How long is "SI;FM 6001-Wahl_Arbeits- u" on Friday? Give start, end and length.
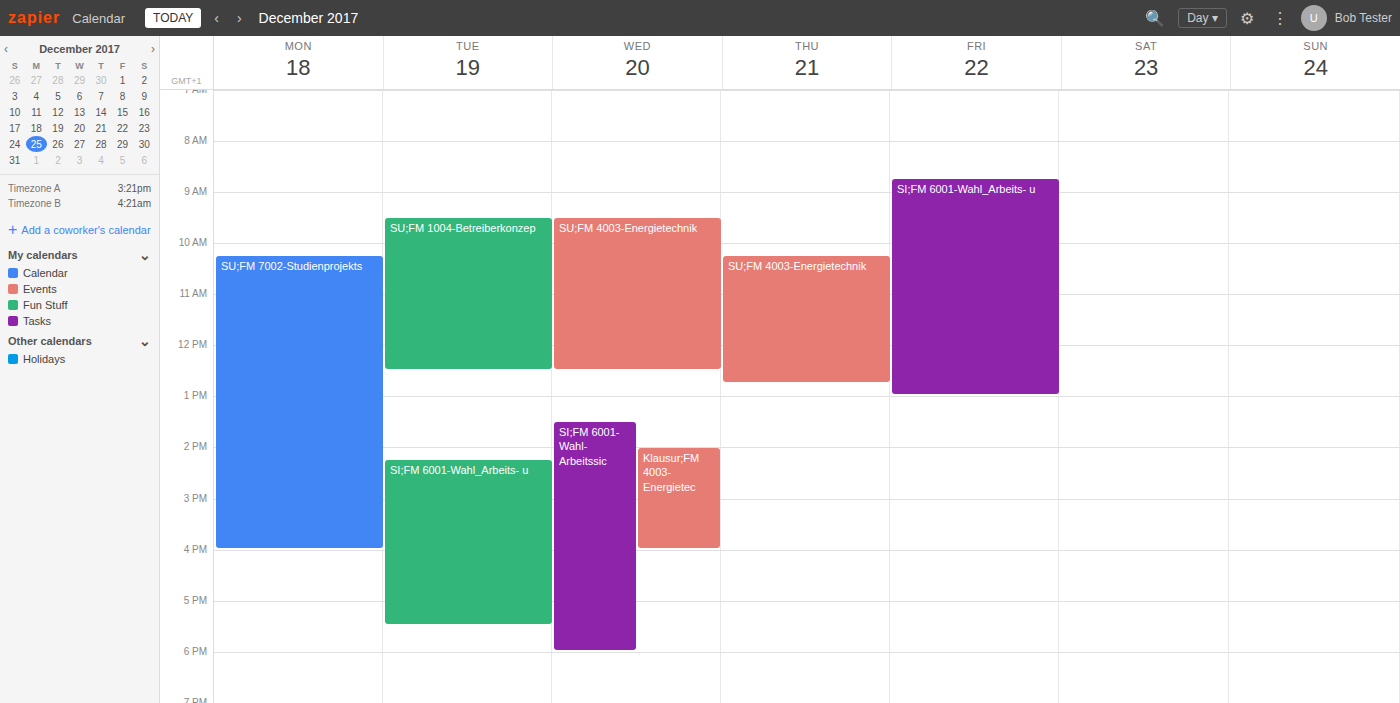
08:45 to 13:00, 4 hours 15 minutes